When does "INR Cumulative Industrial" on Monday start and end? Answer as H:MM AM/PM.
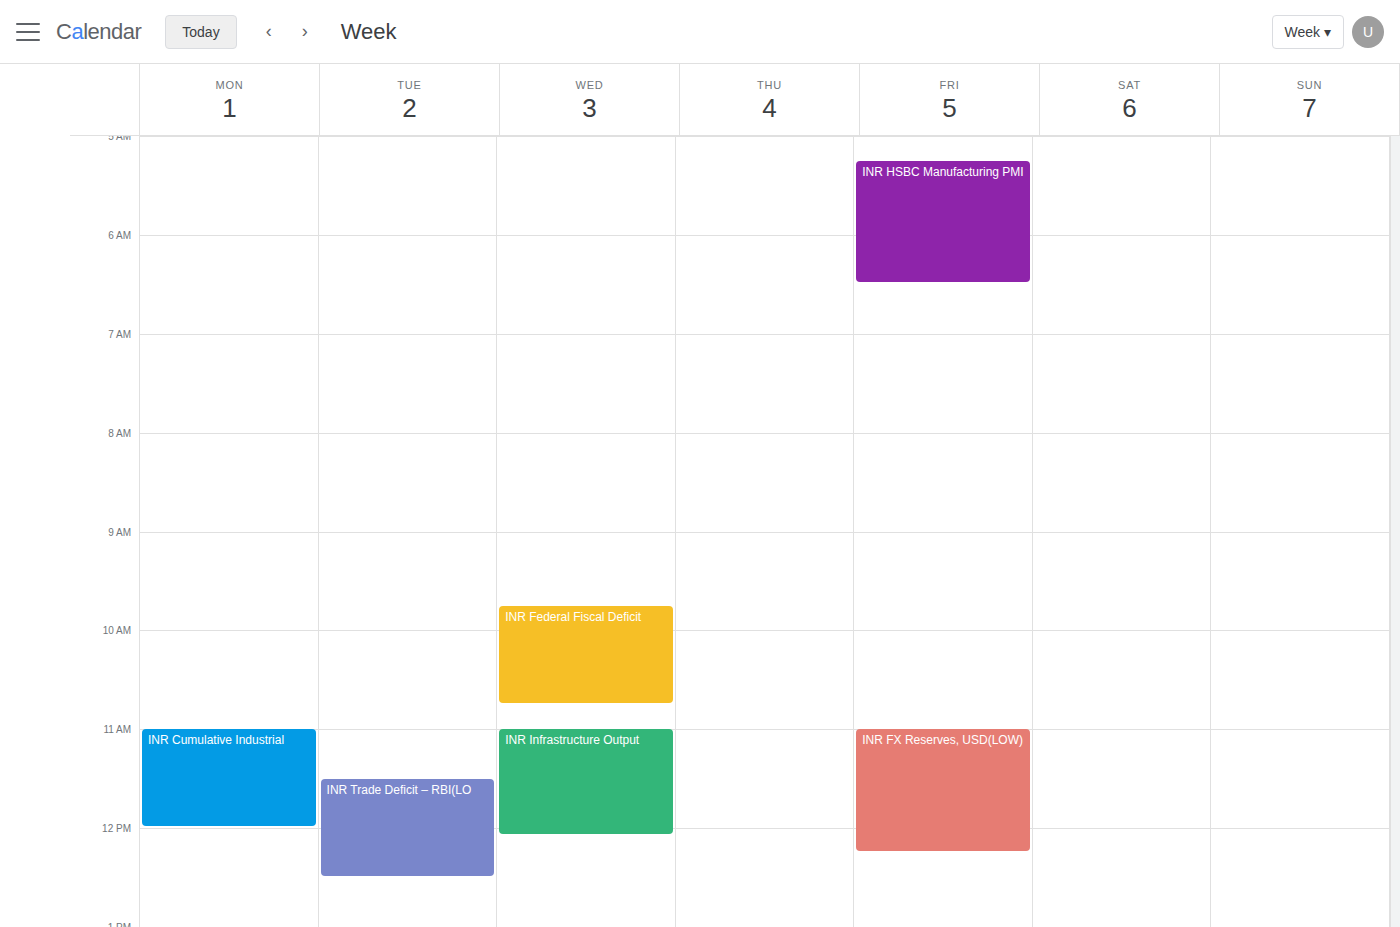
11:00 AM to 12:00 PM